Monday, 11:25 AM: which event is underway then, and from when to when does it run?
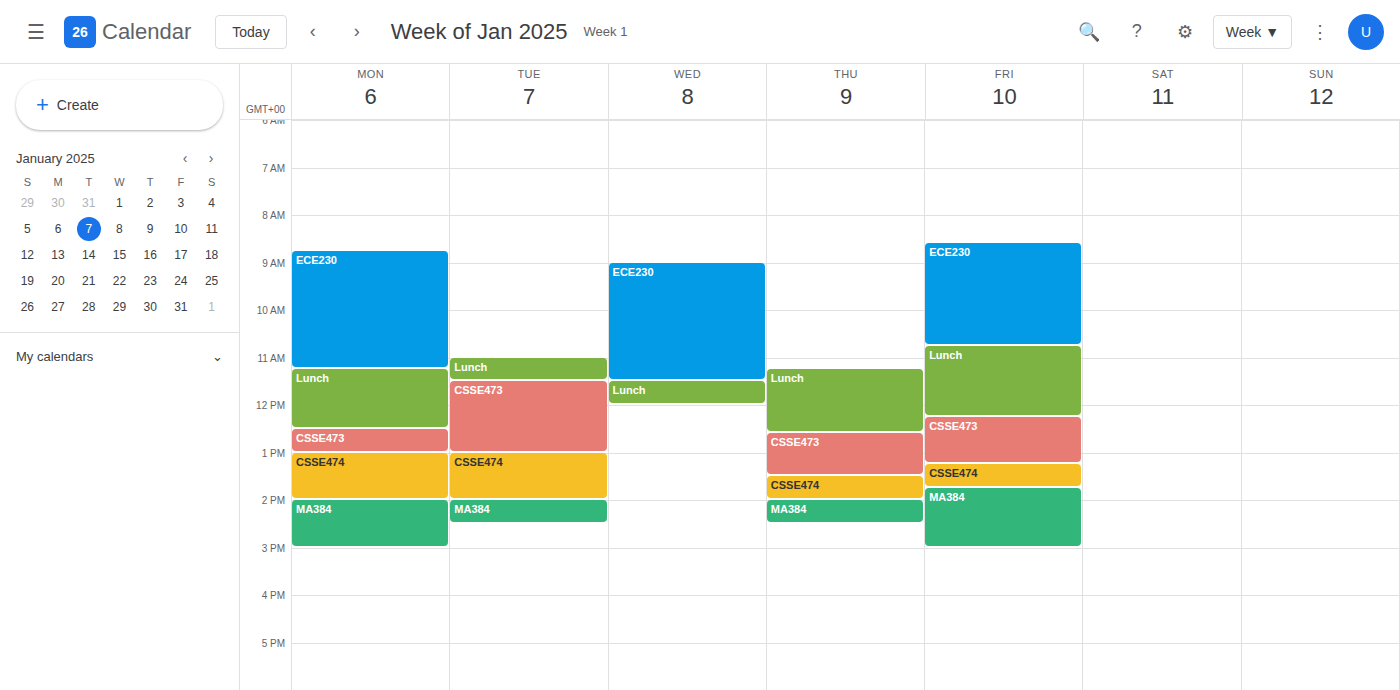
"Lunch", 11:15 AM to 12:30 PM